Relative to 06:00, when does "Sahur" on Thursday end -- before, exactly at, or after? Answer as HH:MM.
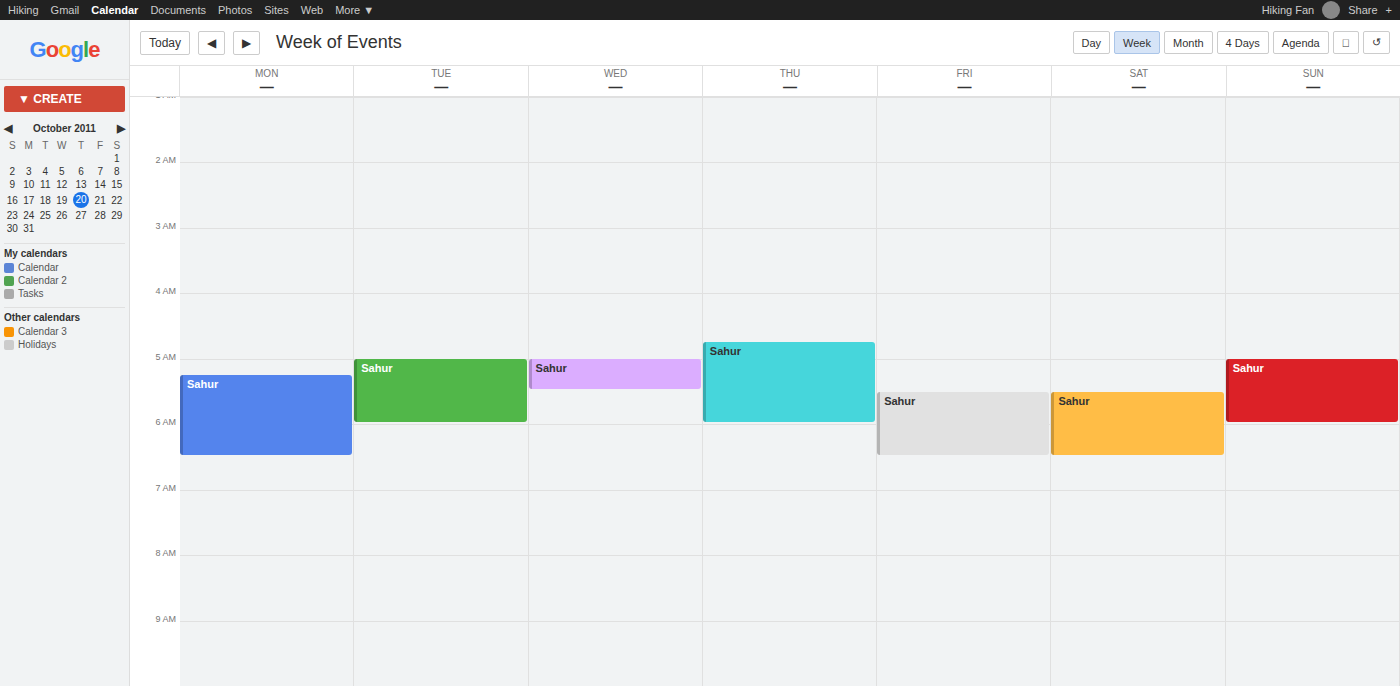
06:00 -- exactly at 06:00, on the 06:00 line.